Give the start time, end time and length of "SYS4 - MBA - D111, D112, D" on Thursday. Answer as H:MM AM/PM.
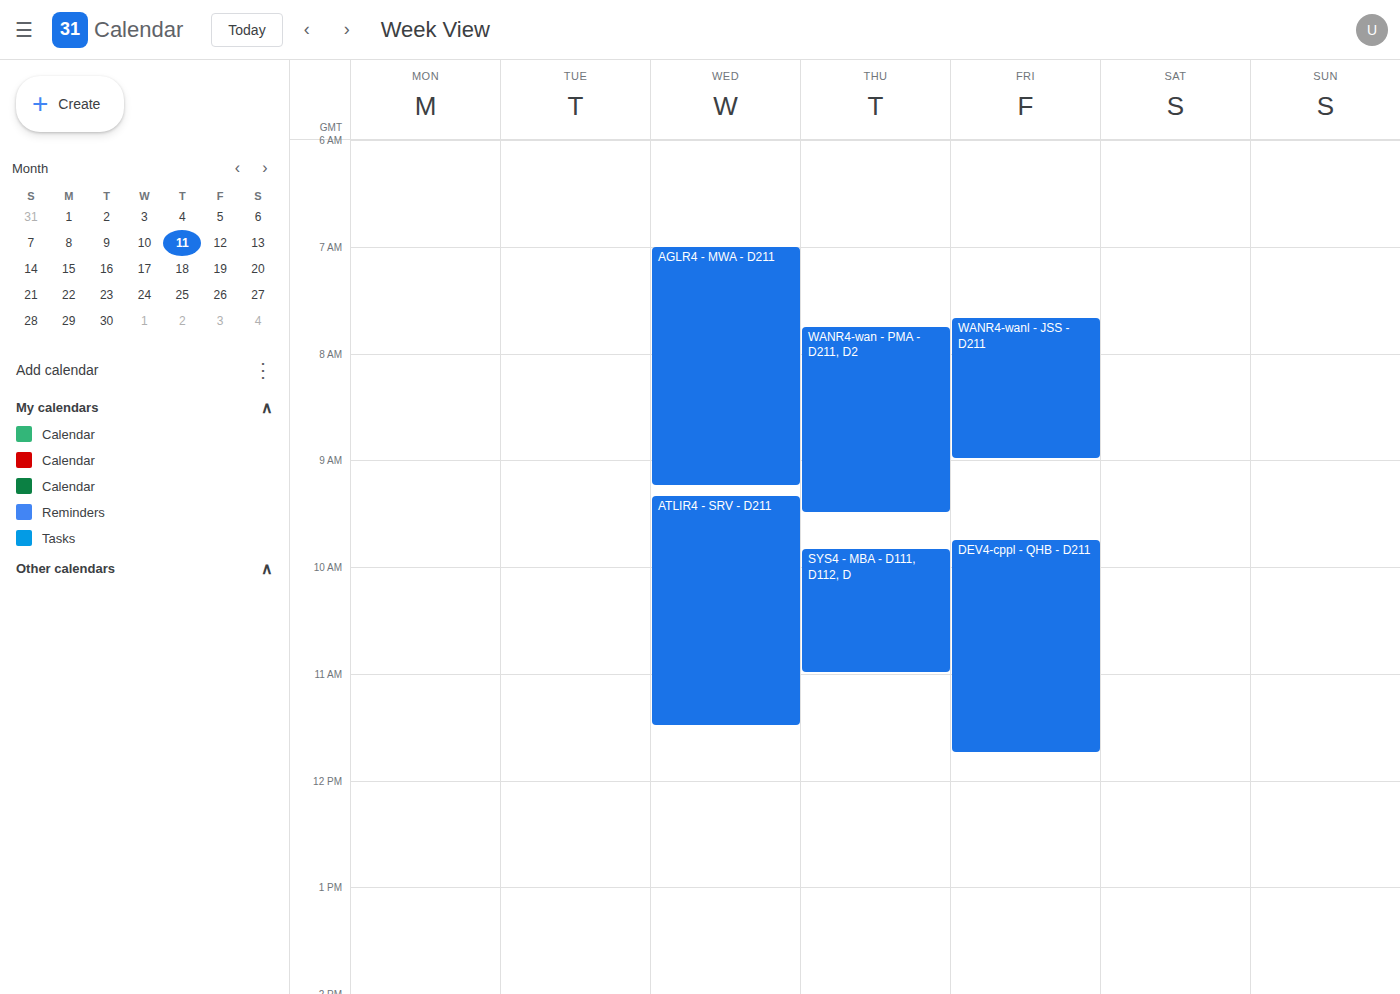
9:50 AM to 11:00 AM, 1 hour 10 minutes